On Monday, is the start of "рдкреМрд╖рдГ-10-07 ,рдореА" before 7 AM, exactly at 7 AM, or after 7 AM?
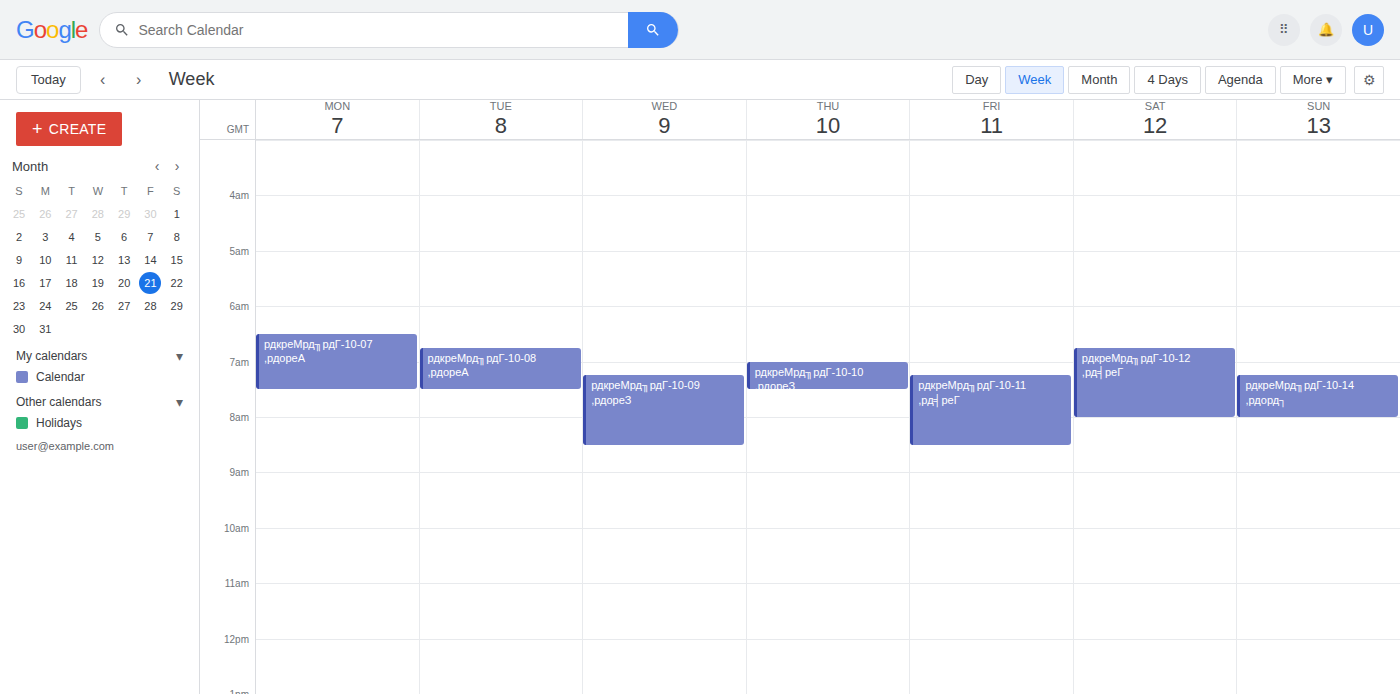
6:30 AM -- before 7 AM, 30 minutes above the 7 AM line.